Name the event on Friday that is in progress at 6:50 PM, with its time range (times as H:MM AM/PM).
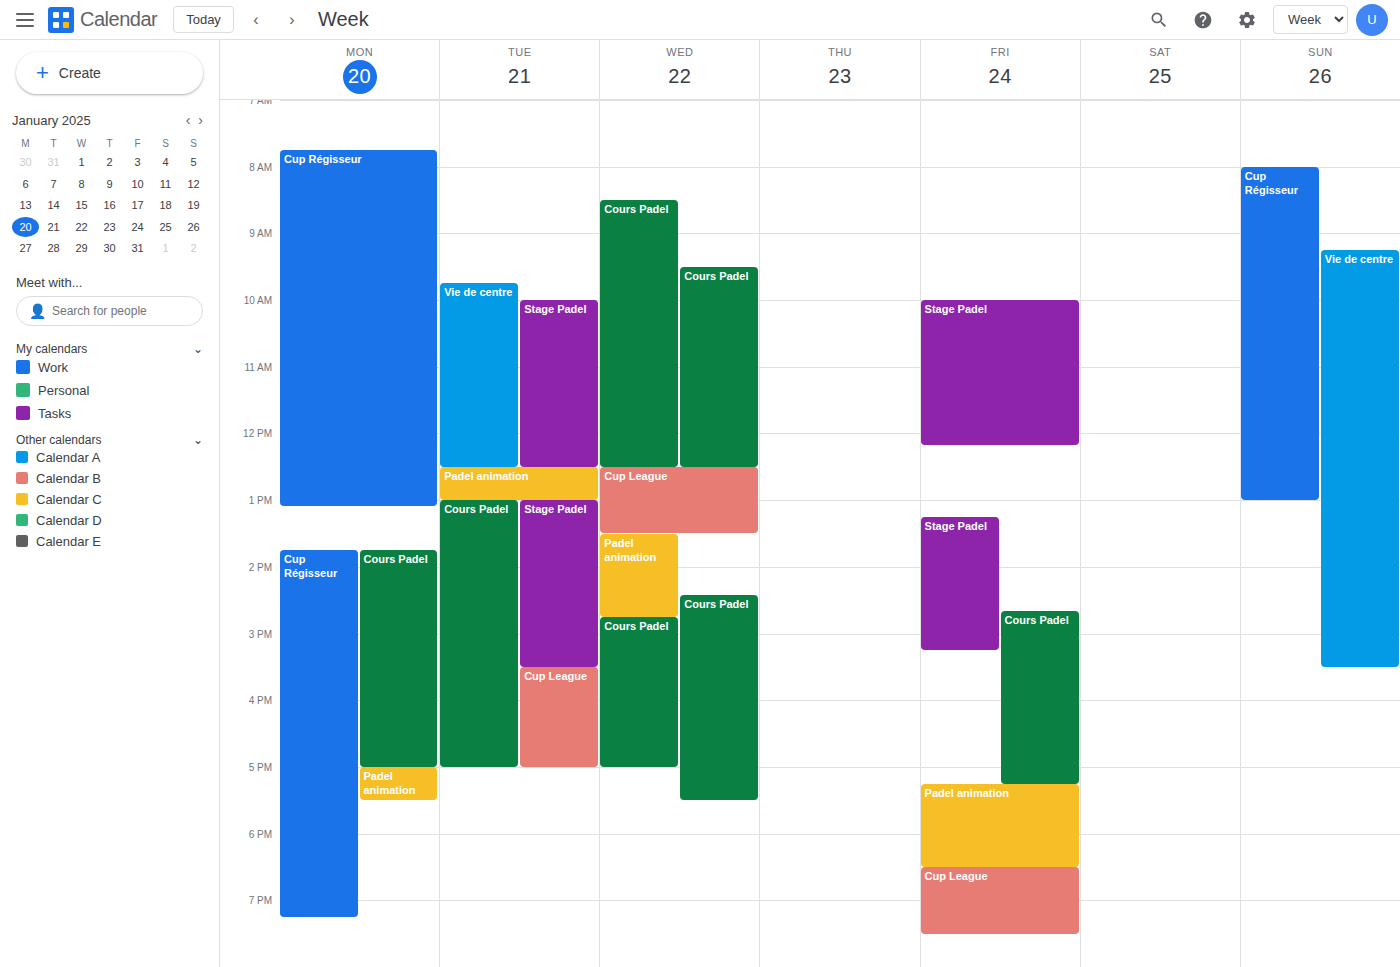
"Cup League", 6:30 PM to 7:30 PM